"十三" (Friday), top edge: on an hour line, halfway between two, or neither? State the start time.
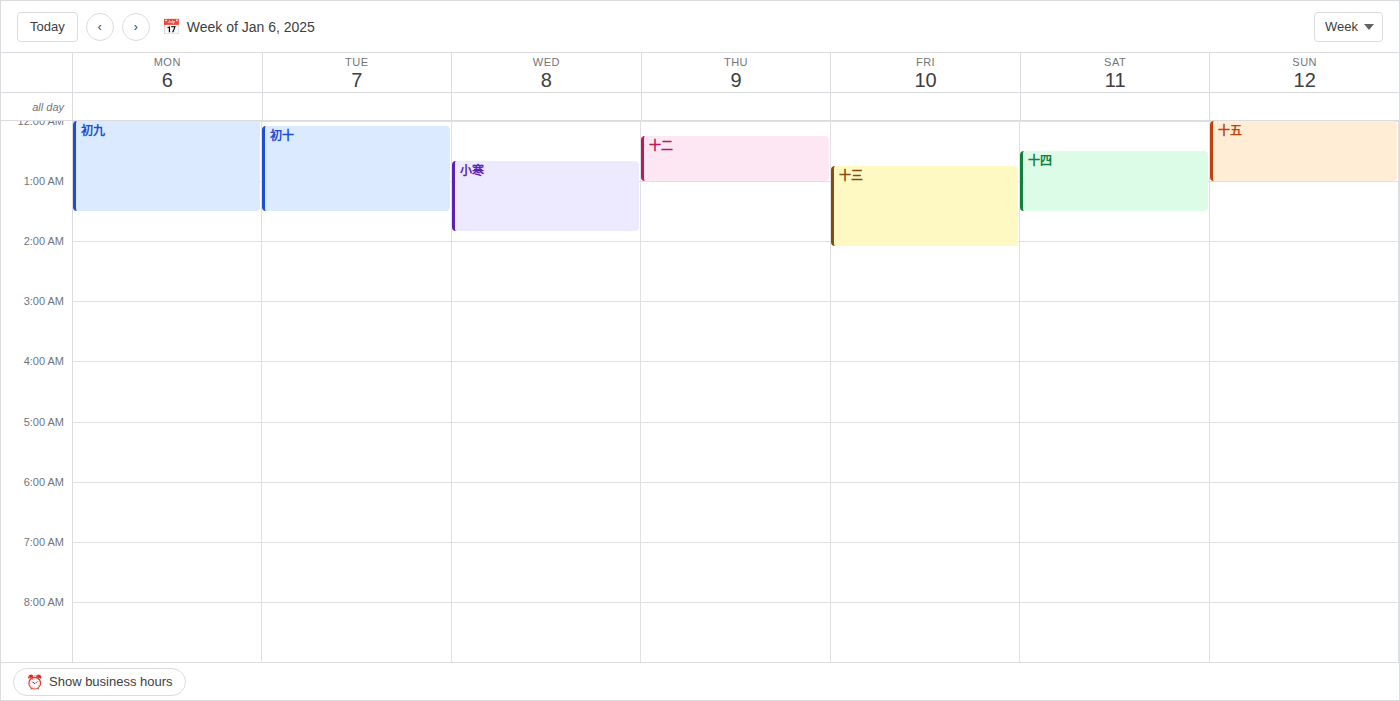
12:45 AM -- neither: three quarters of the way from the 12 AM line to the 1 AM line.